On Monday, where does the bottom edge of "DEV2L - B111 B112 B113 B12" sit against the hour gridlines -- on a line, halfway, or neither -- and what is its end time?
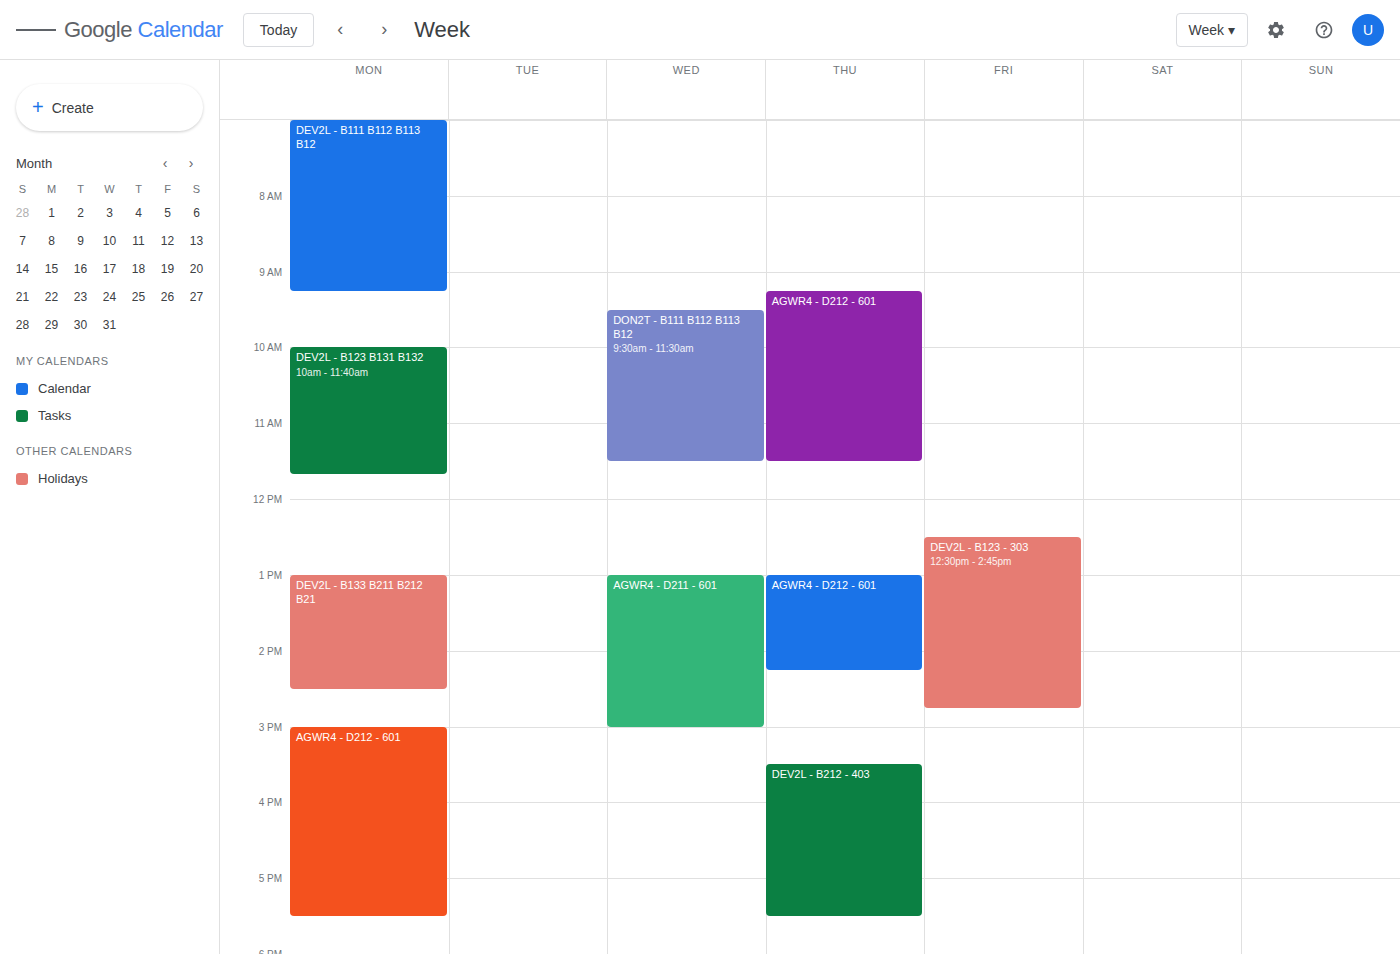
9:15 AM -- neither: a quarter of the way from the 9 AM line to the 10 AM line.